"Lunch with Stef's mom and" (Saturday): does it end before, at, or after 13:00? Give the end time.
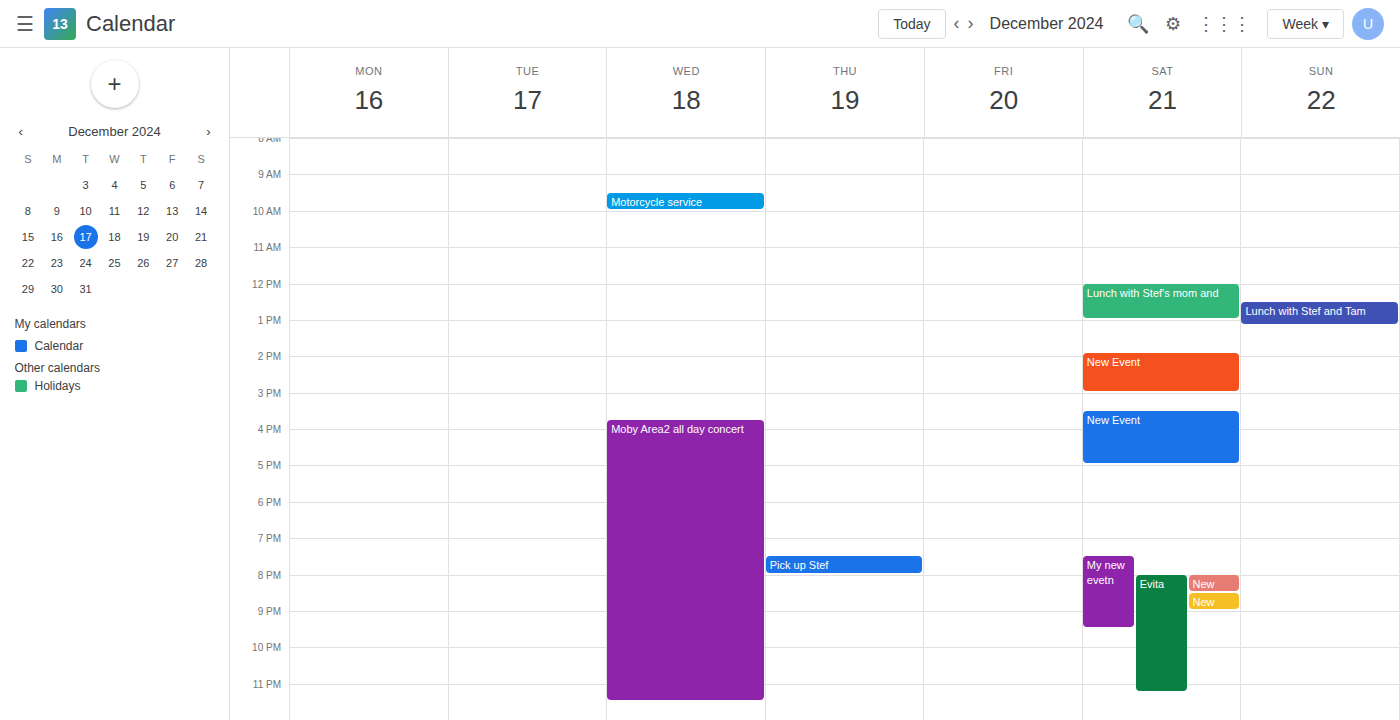
13:00 -- exactly at 13:00, on the 13:00 line.